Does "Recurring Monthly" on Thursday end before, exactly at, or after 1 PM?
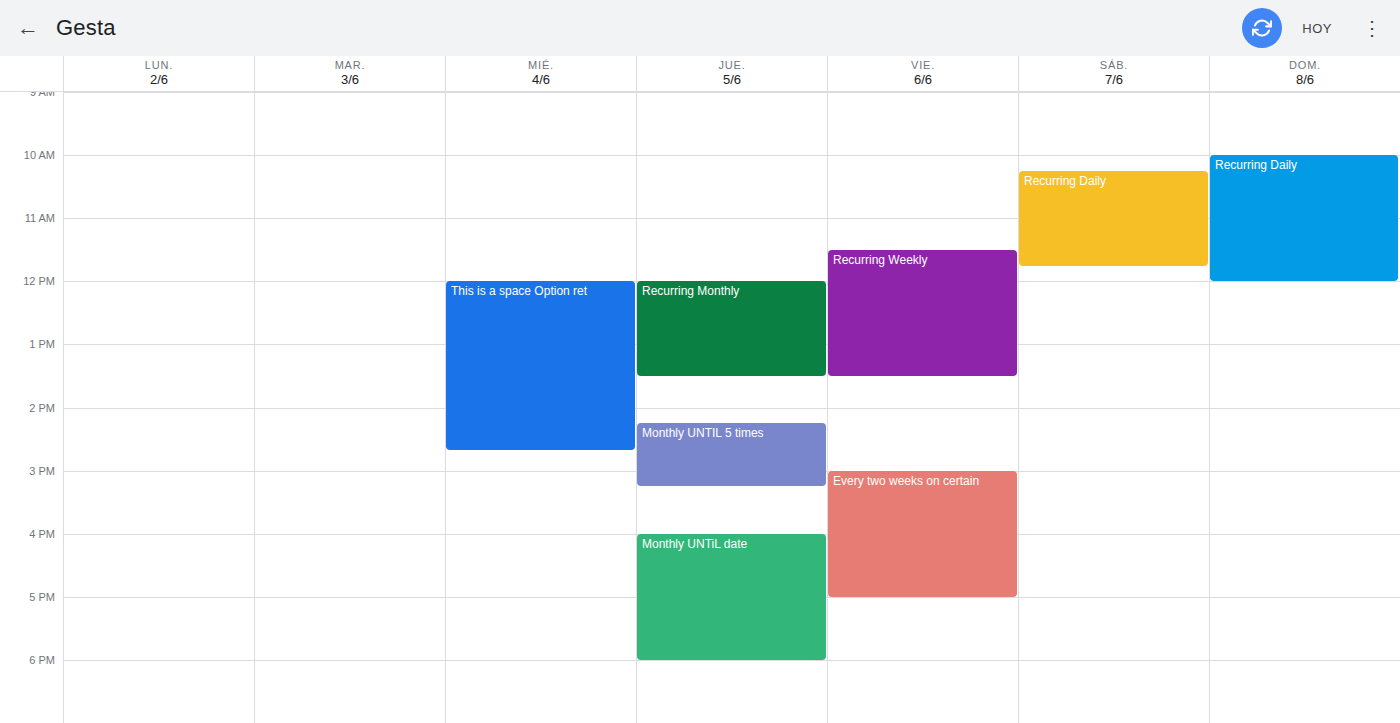
1:30 PM -- after 1 PM, 30 minutes below the 1 PM line.